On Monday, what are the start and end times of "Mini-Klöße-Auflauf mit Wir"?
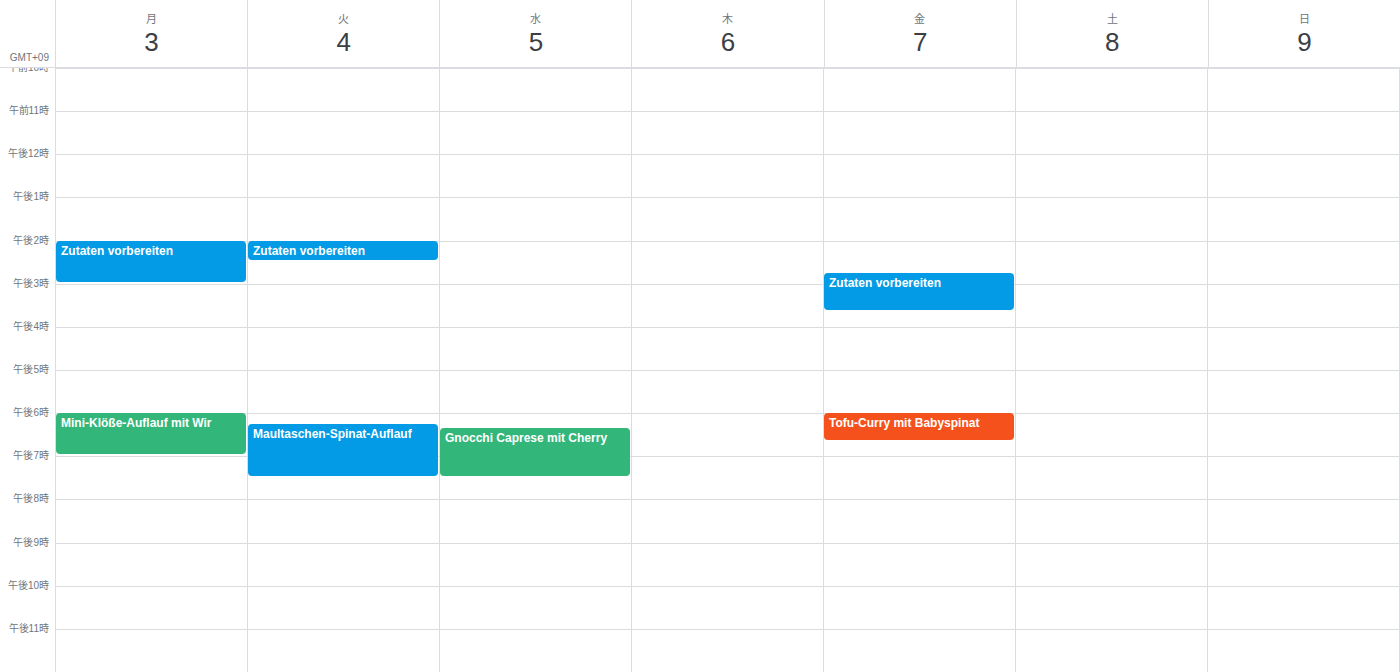
6:00 PM to 7:00 PM